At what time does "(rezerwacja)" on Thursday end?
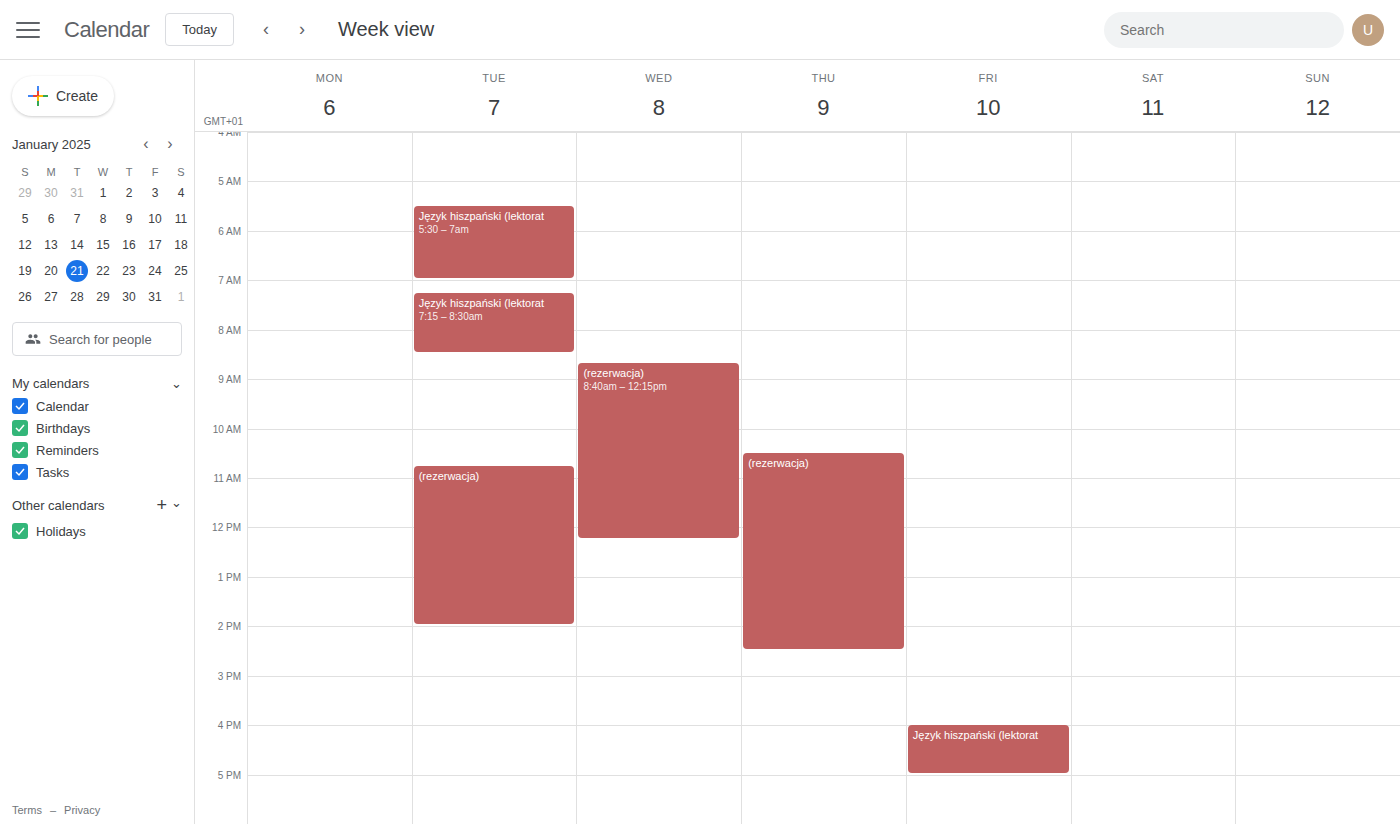
2:30 PM